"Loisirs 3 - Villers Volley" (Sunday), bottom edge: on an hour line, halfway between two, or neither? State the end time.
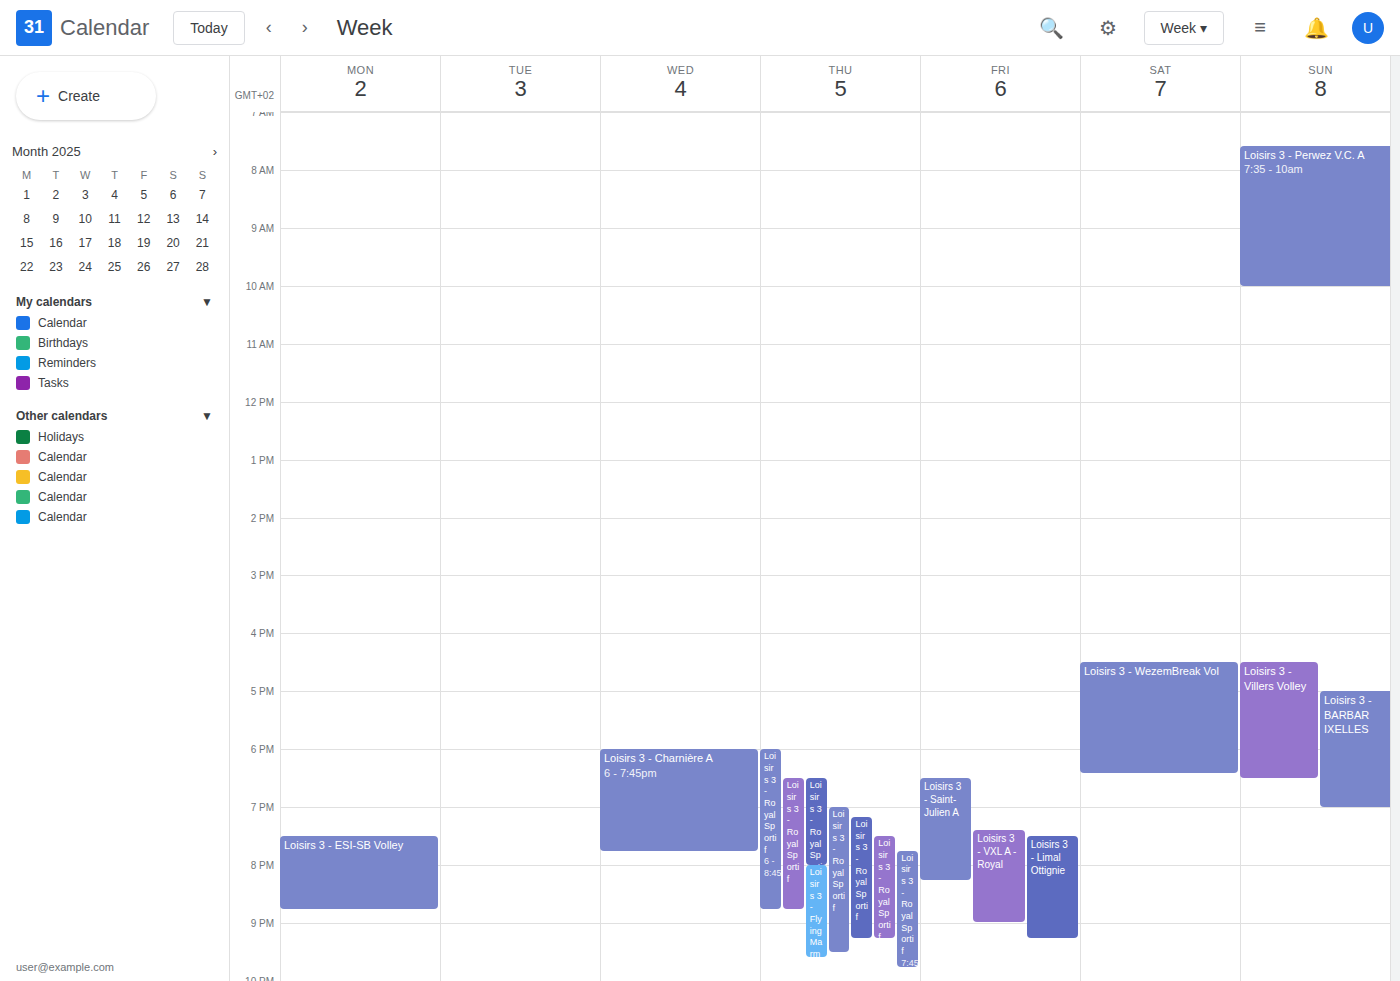
6:30 PM -- halfway between the 6 PM and 7 PM lines.